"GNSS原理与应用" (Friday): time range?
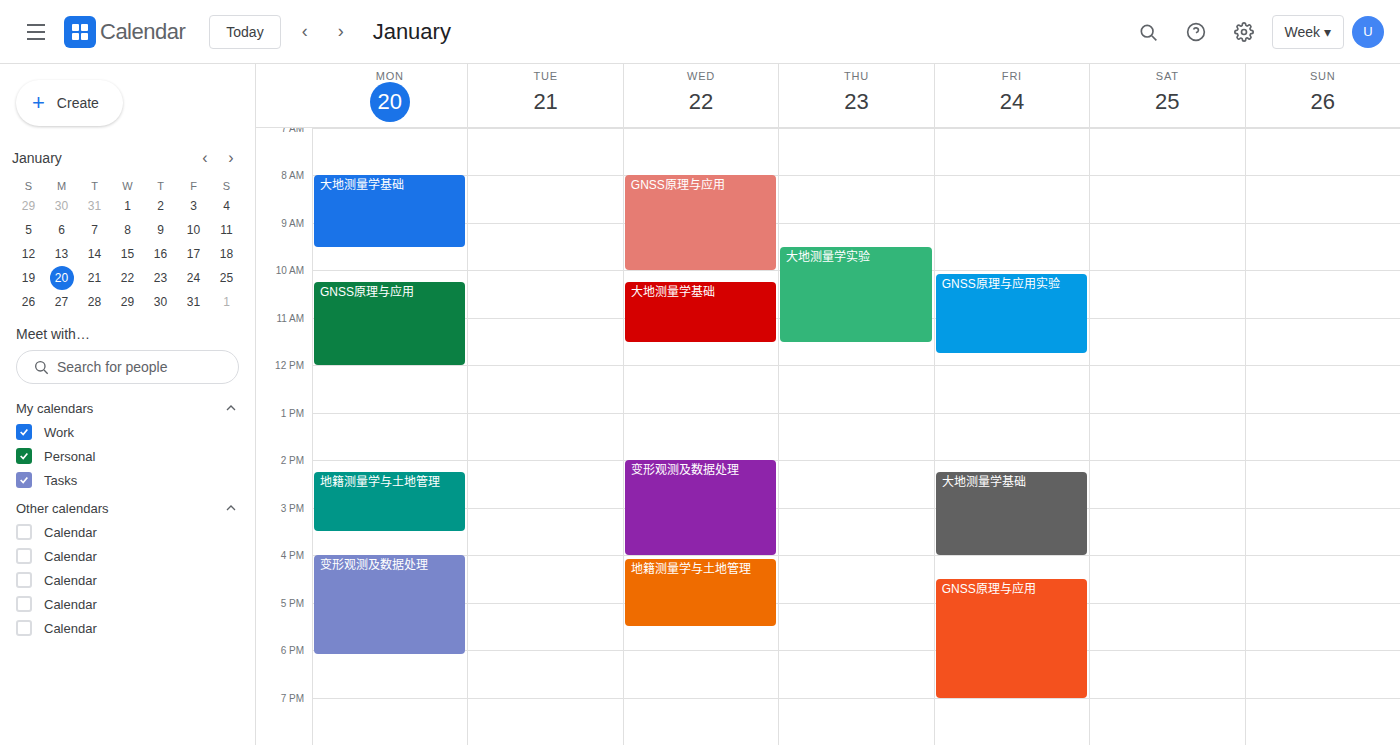
16:30 to 19:00